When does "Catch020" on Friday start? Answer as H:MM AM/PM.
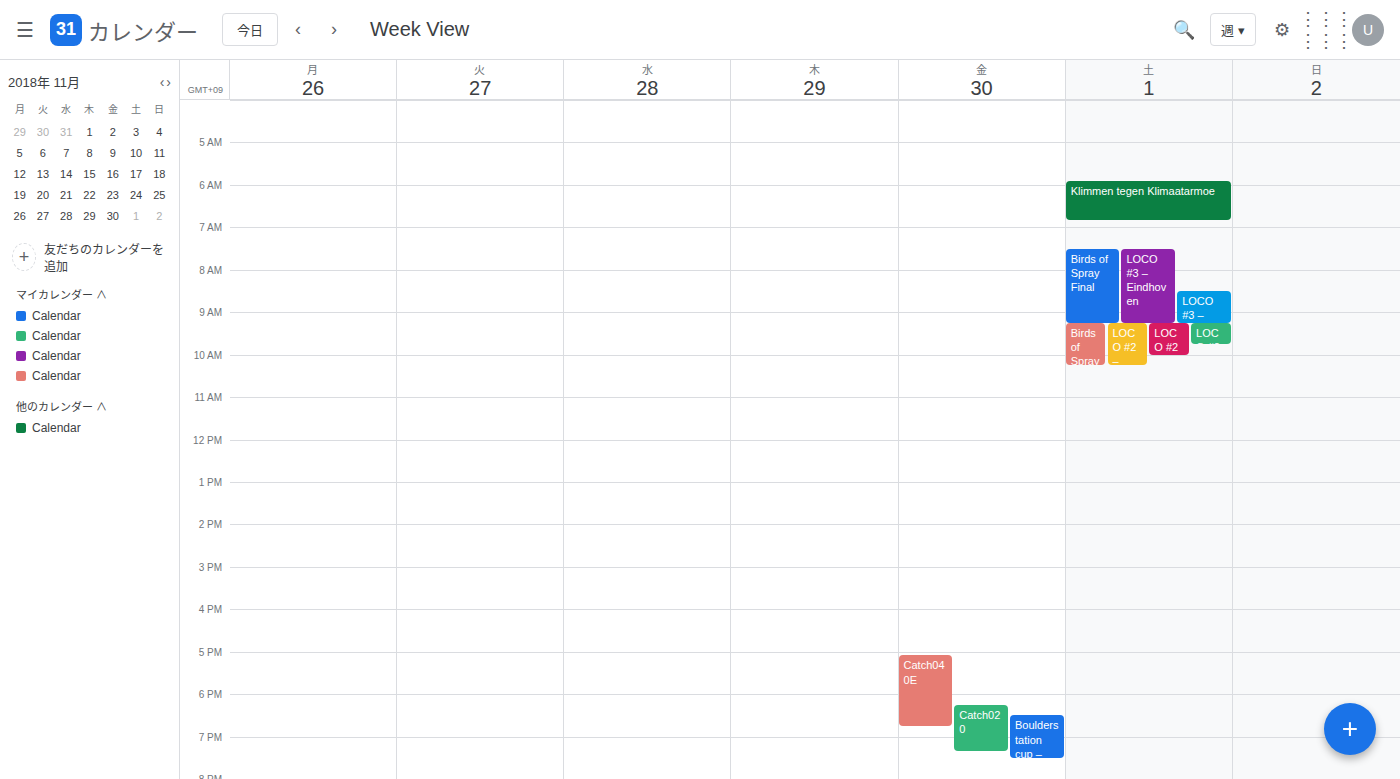
6:15 PM